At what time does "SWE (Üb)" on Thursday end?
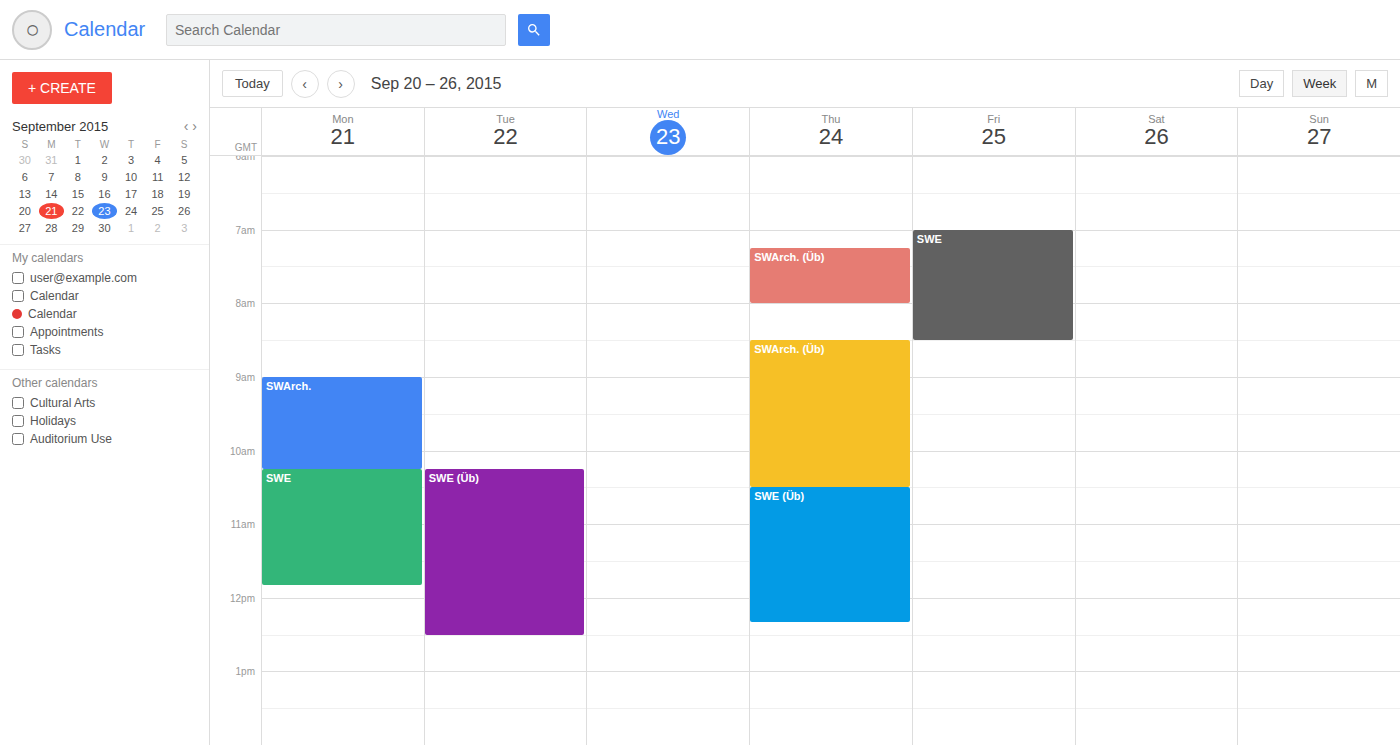
12:20 PM